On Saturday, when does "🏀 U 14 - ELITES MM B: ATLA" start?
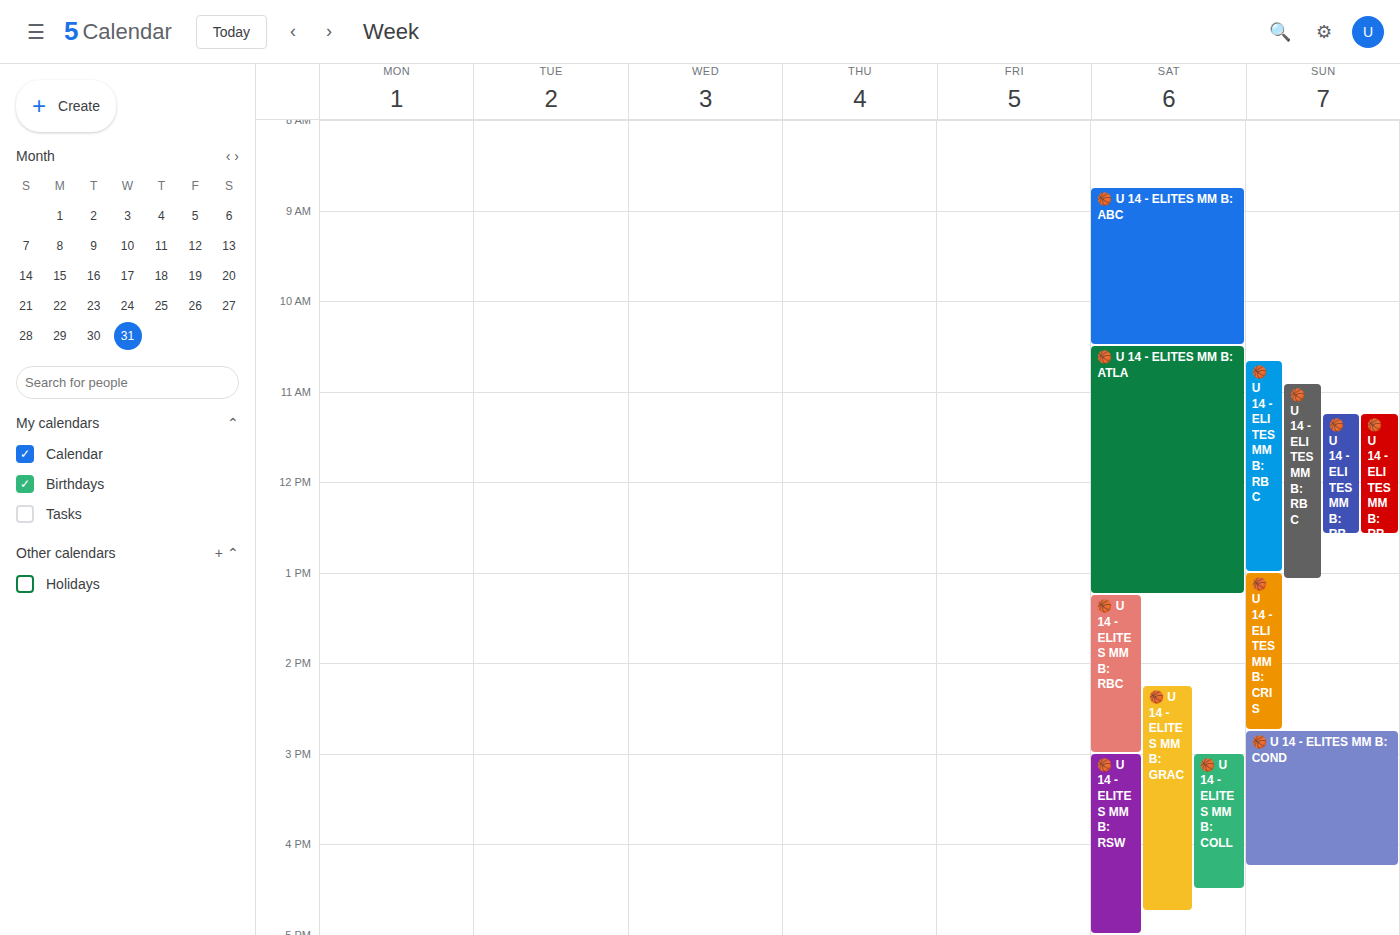
10:30 AM